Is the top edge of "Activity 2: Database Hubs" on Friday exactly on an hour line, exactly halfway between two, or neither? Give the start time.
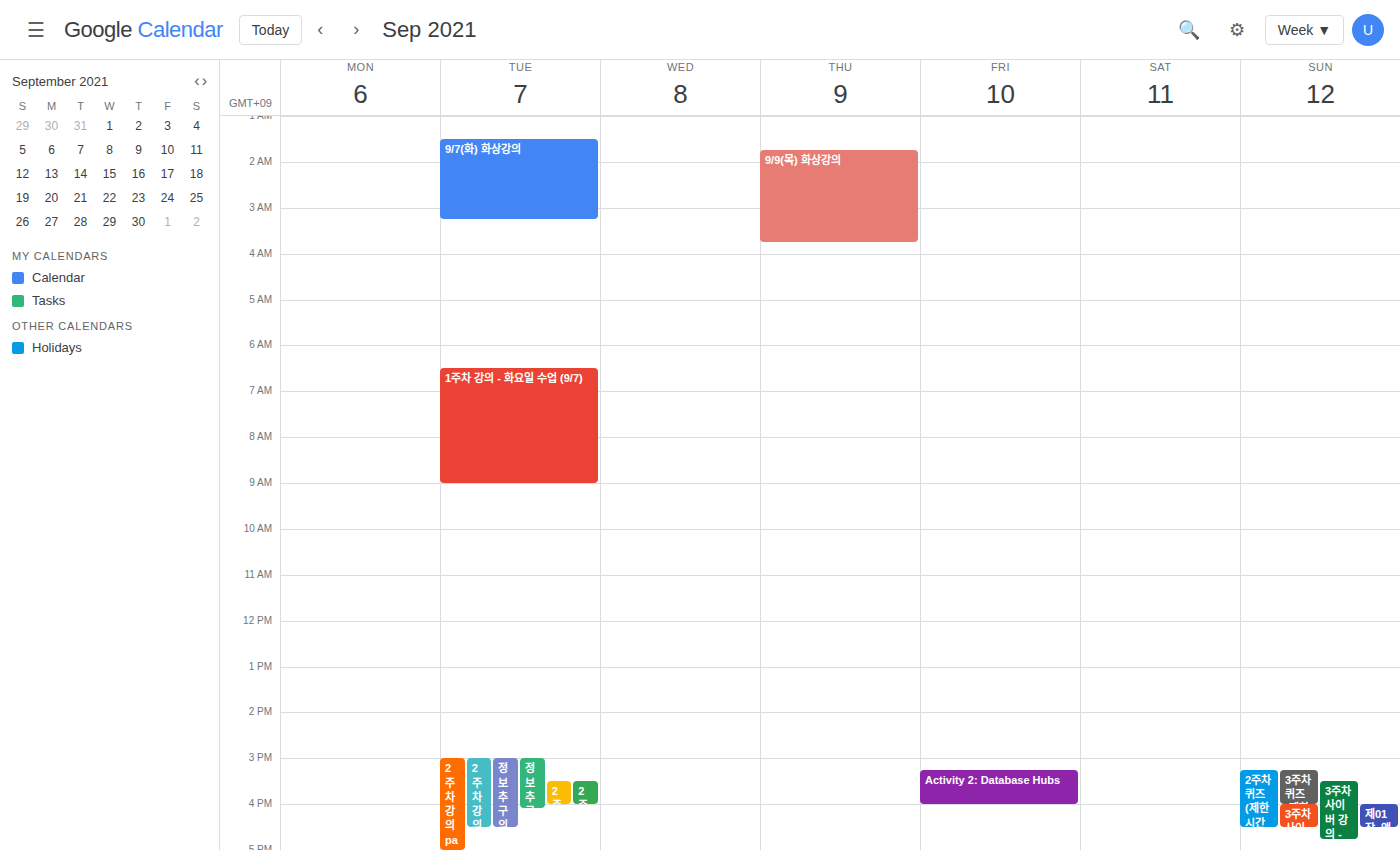
3:15 PM -- neither: a quarter of the way from the 3 PM line to the 4 PM line.